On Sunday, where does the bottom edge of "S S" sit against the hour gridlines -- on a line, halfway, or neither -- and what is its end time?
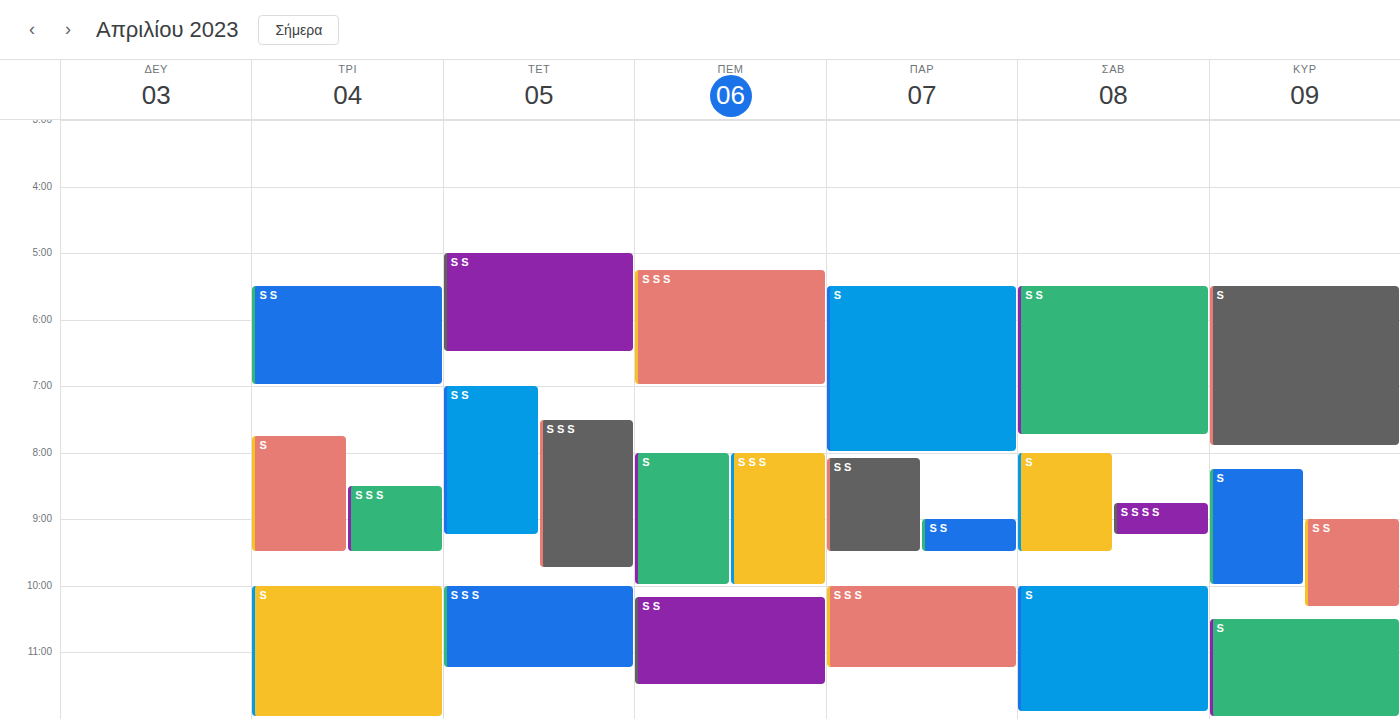
10:20 PM -- neither: 20 minutes below the 10 PM line and 40 minutes above the 11 PM line.